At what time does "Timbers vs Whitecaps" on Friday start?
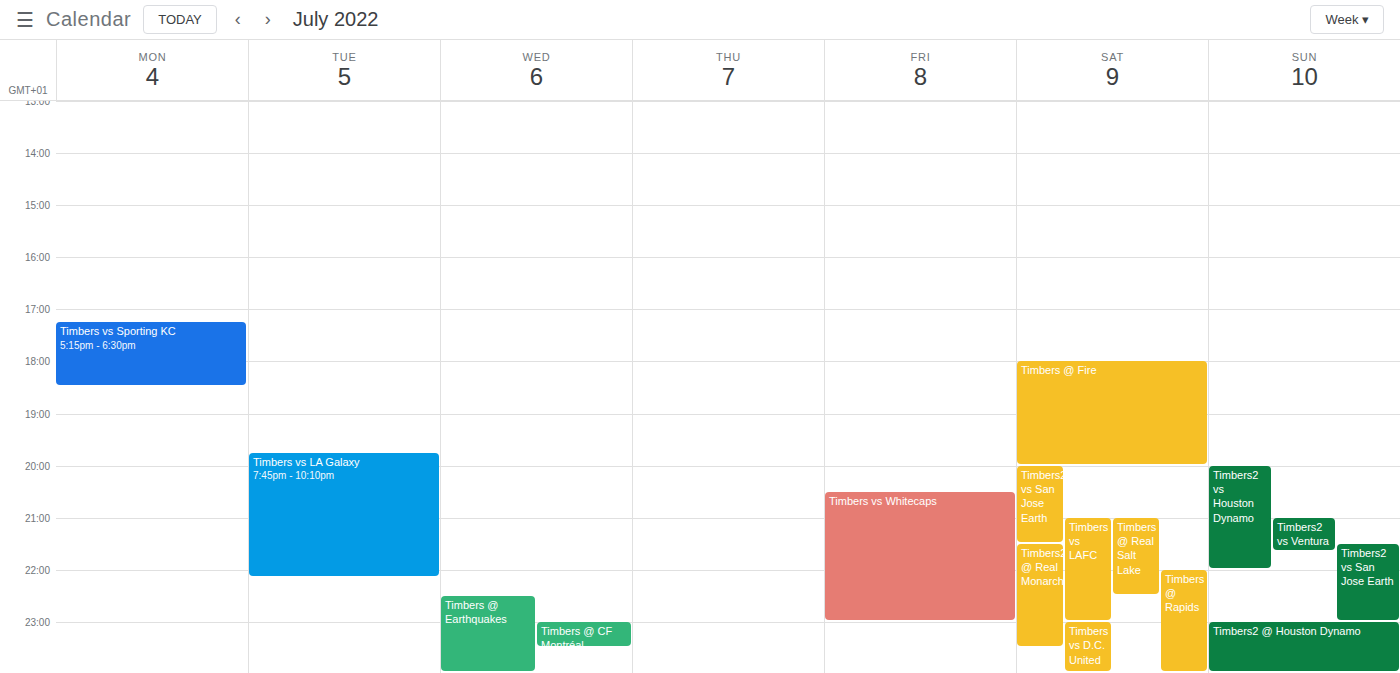
8:30 PM